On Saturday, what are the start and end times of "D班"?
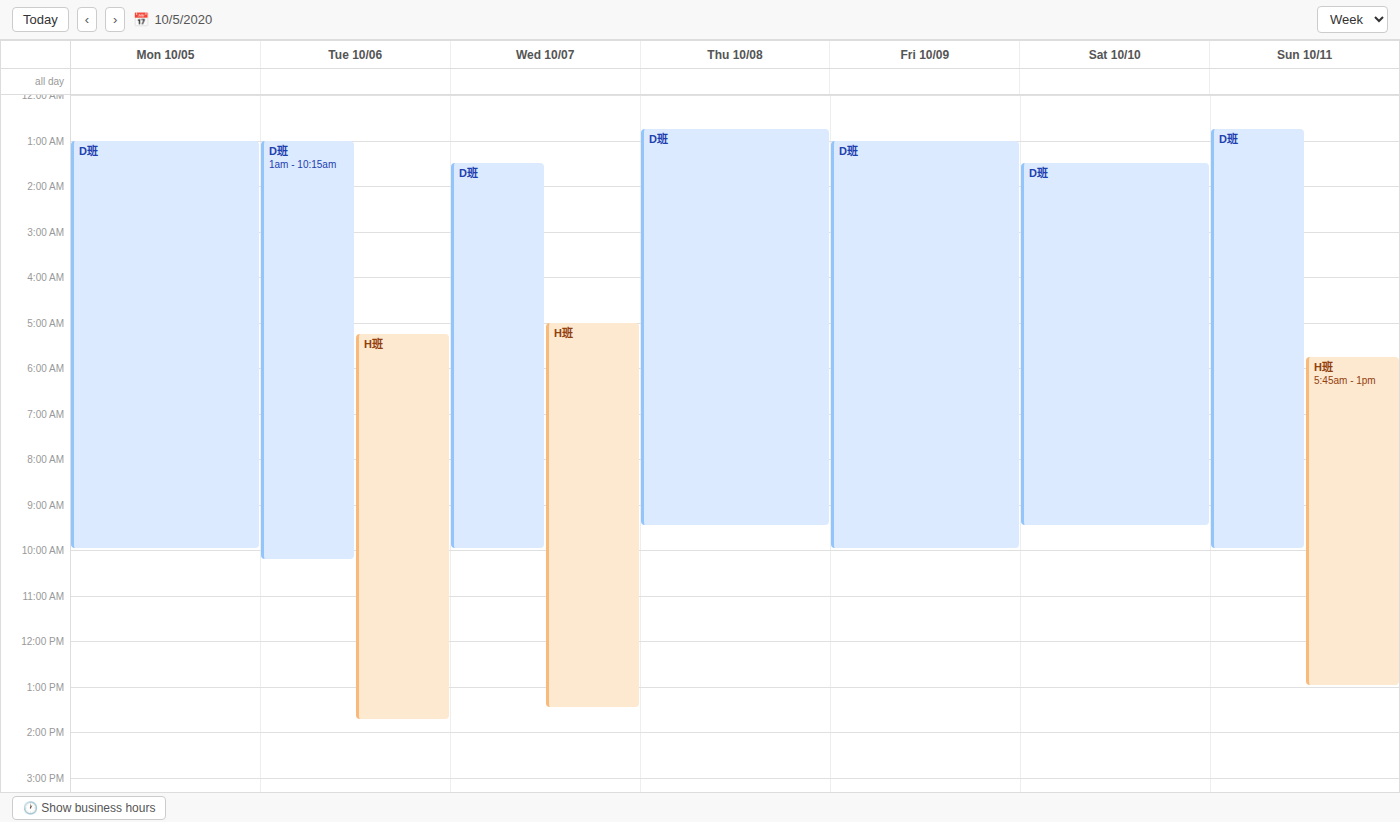
1:30 AM to 9:30 AM